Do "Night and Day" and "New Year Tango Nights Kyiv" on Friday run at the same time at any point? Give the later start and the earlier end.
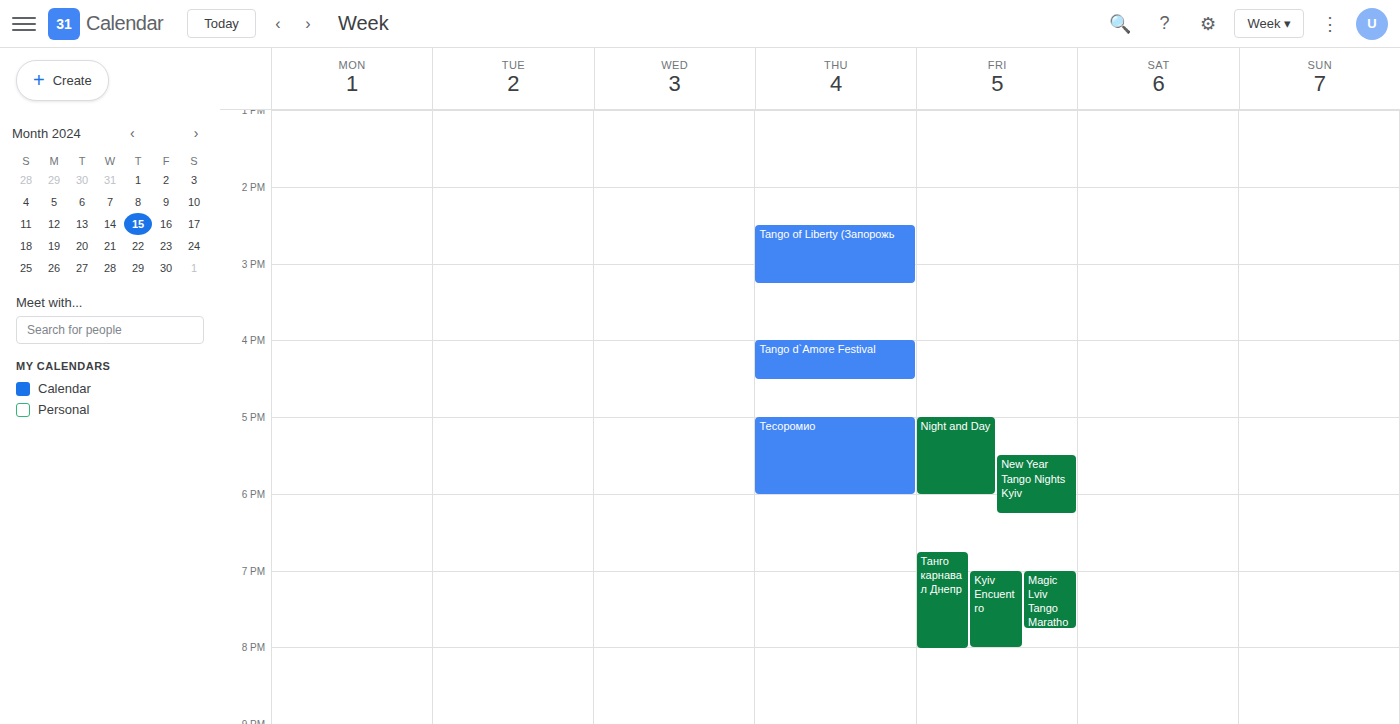
"New Year Tango Nights Kyiv" starts at 5:30 PM, before "Night and Day" ends at 6:00 PM -- they overlap.